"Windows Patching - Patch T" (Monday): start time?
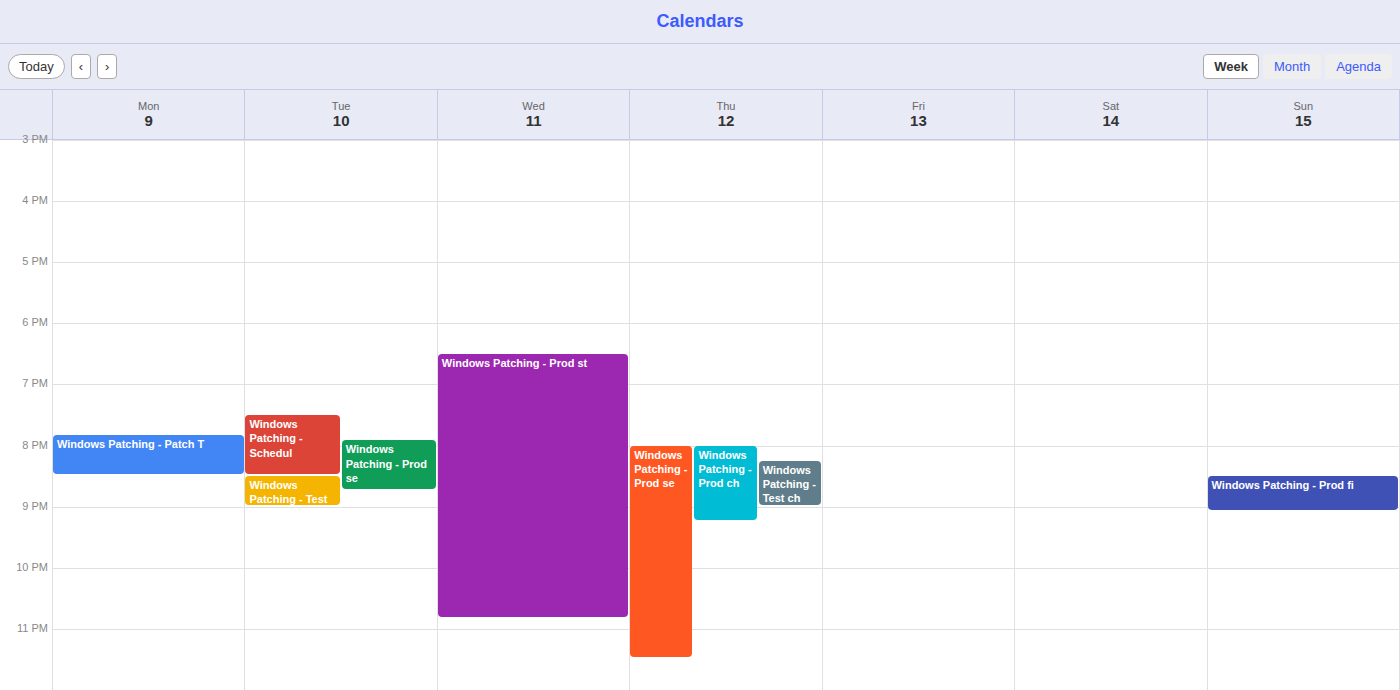
7:50 PM